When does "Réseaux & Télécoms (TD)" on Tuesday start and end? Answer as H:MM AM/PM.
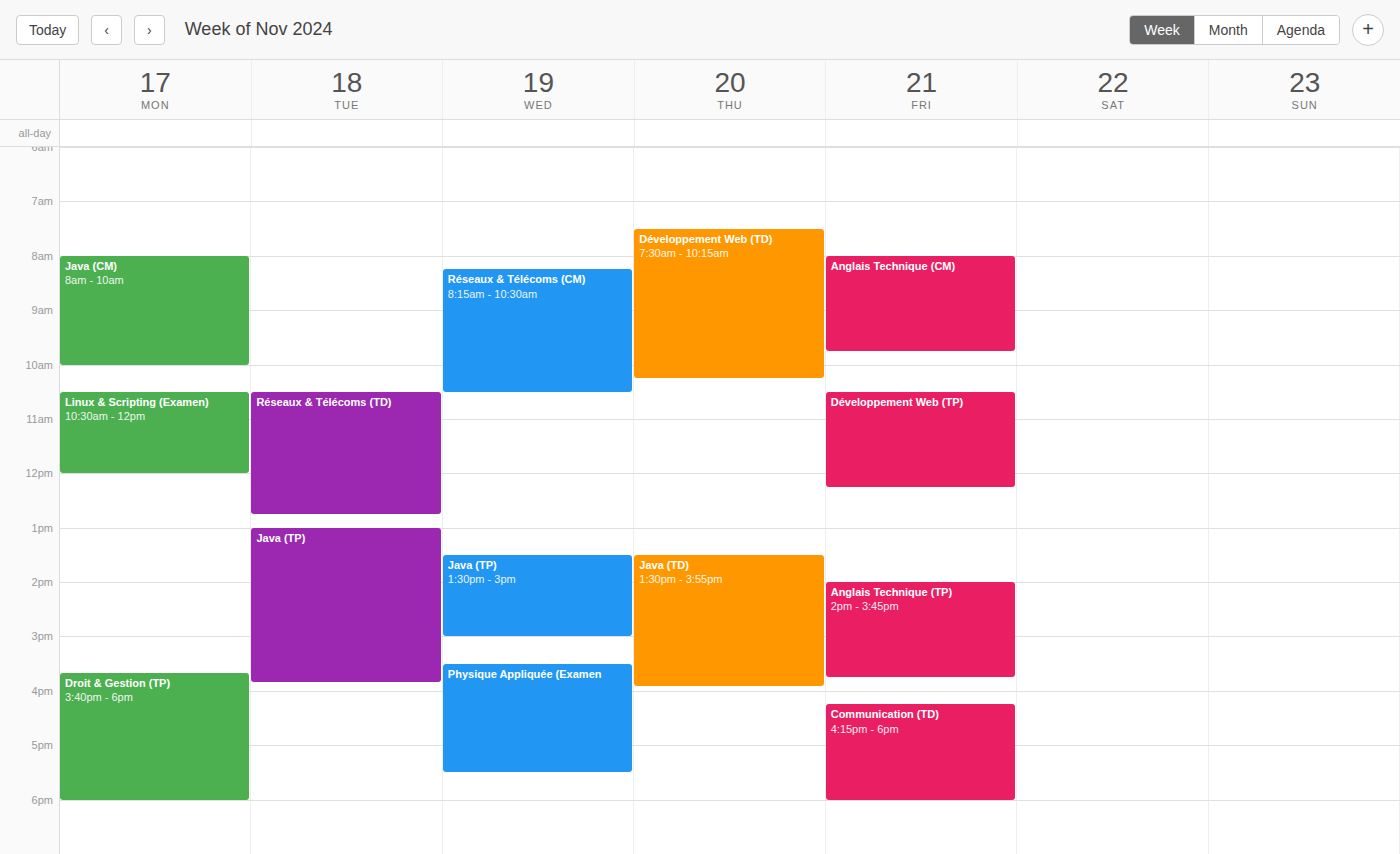
10:30 AM to 12:45 PM